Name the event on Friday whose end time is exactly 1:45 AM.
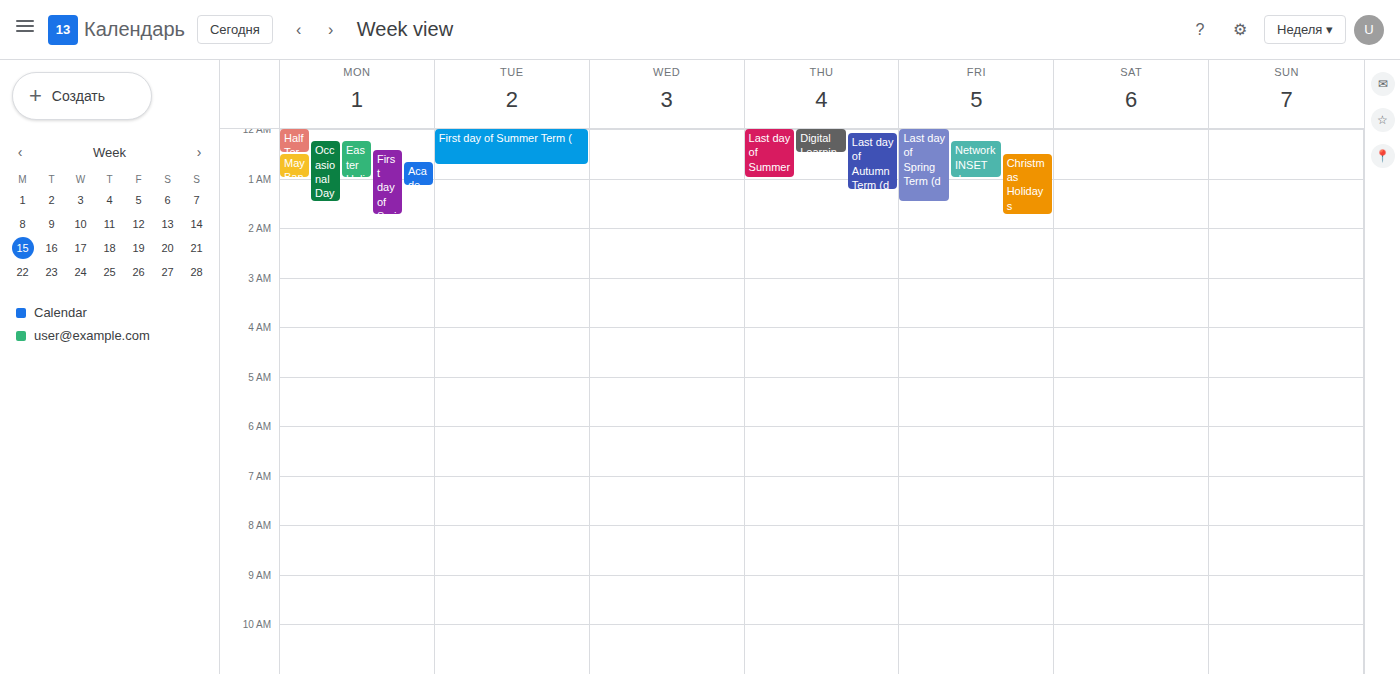
"Christmas Holidays"